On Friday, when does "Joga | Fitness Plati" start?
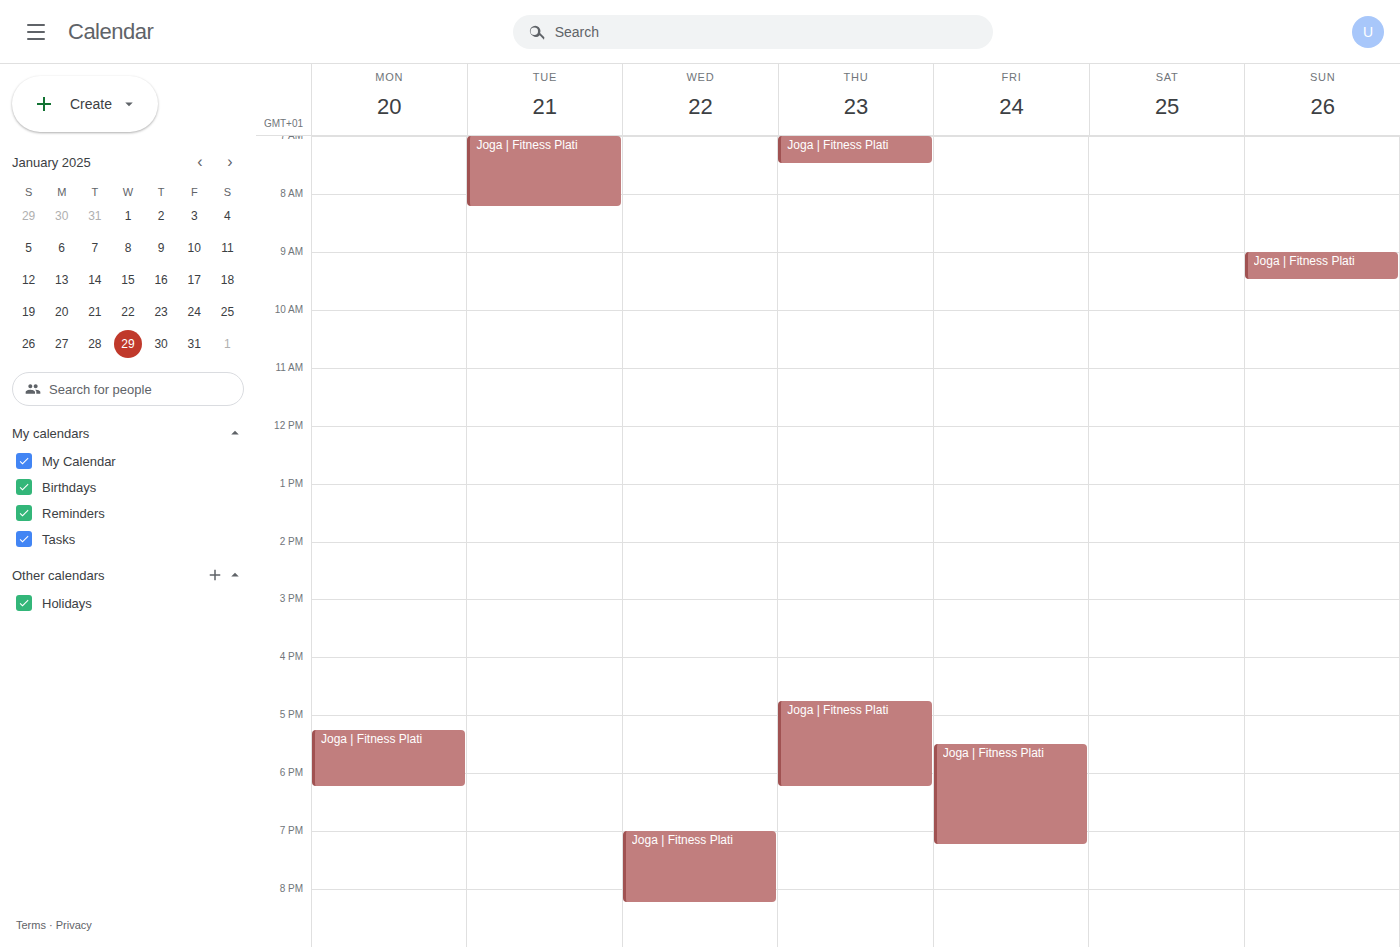
5:30 PM